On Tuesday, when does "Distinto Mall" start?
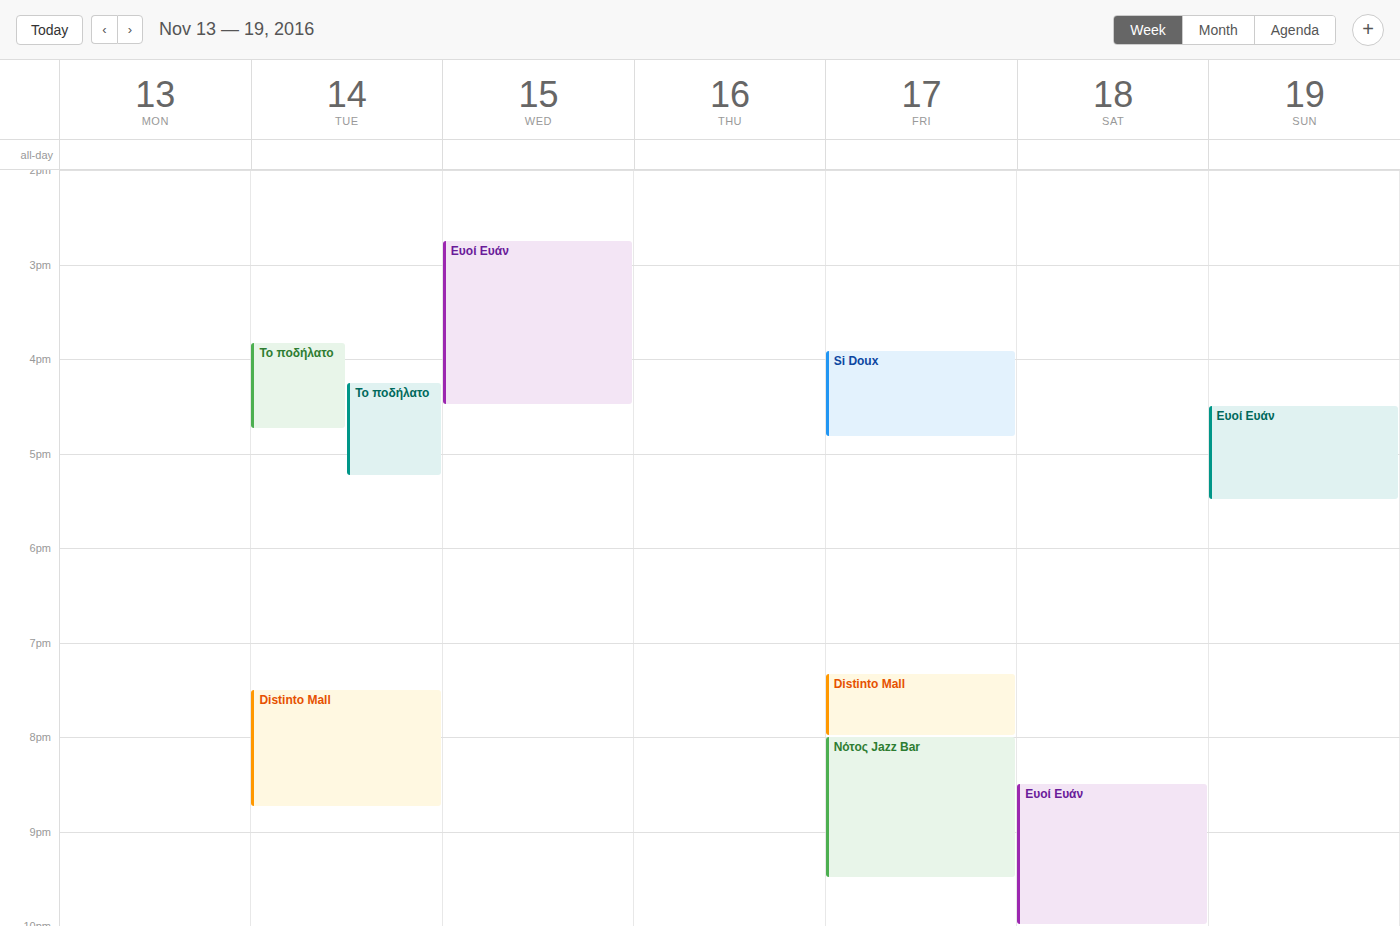
7:30 PM